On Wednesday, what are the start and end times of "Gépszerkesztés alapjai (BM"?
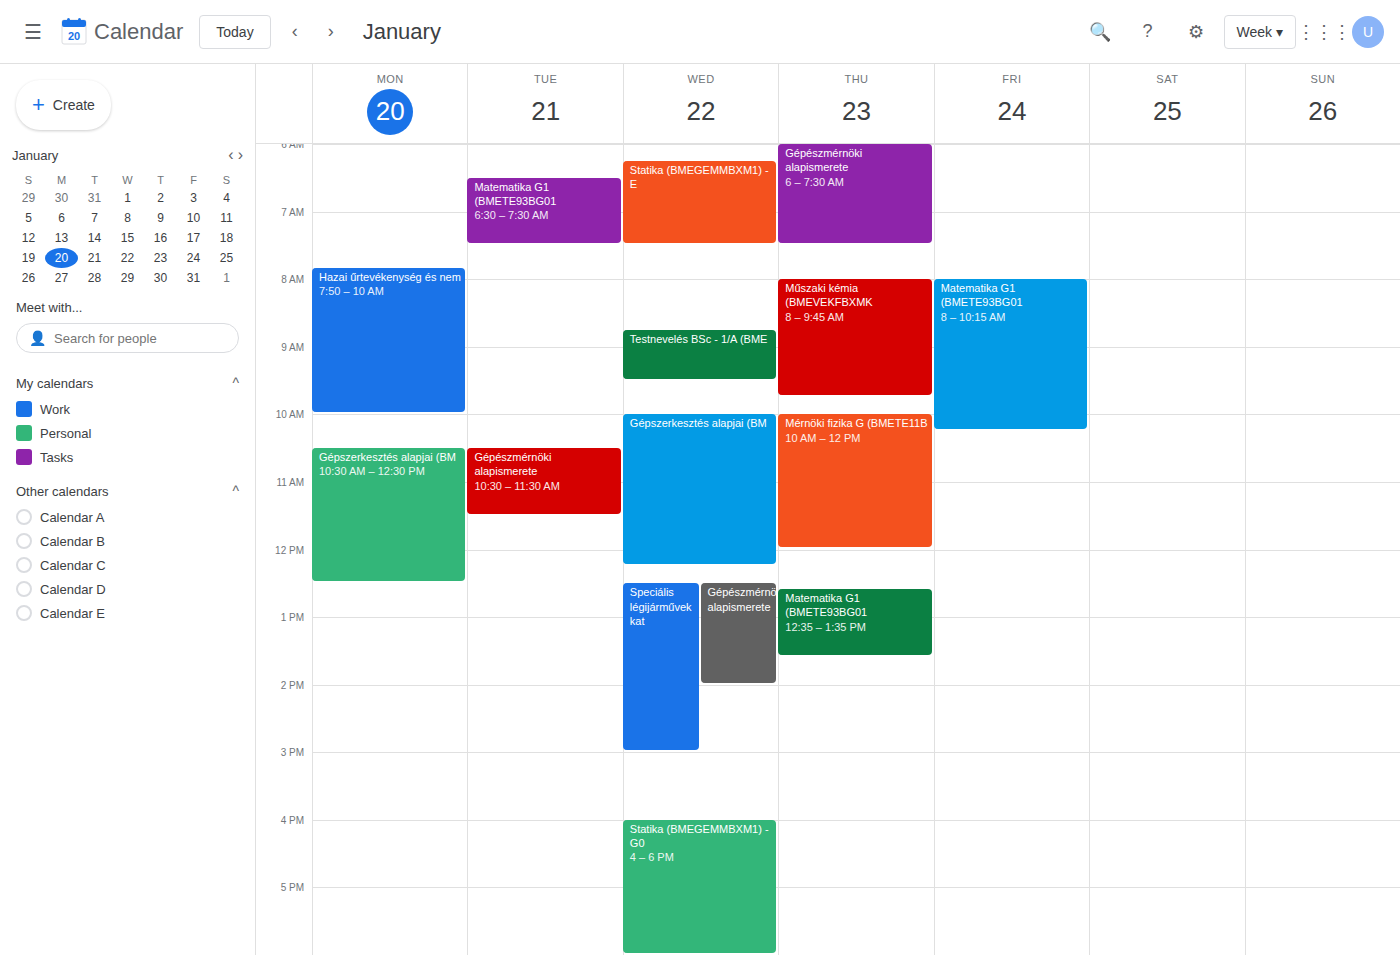
10:00 AM to 12:15 PM